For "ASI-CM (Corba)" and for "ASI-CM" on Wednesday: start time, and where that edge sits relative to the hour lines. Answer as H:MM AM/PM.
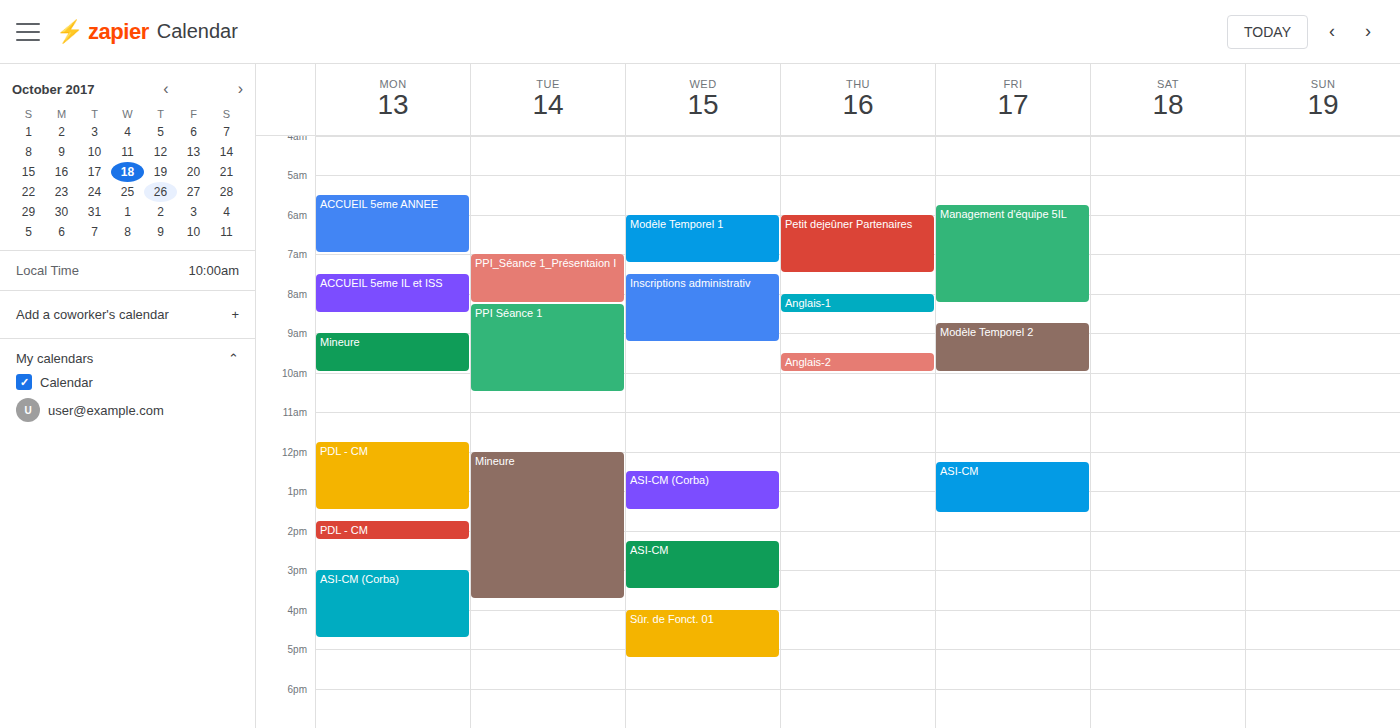
"ASI-CM (Corba)": 12:30 PM, halfway between the 12 PM and 1 PM lines. "ASI-CM": 2:15 PM, neither: a quarter of the way from the 2 PM line to the 3 PM line.